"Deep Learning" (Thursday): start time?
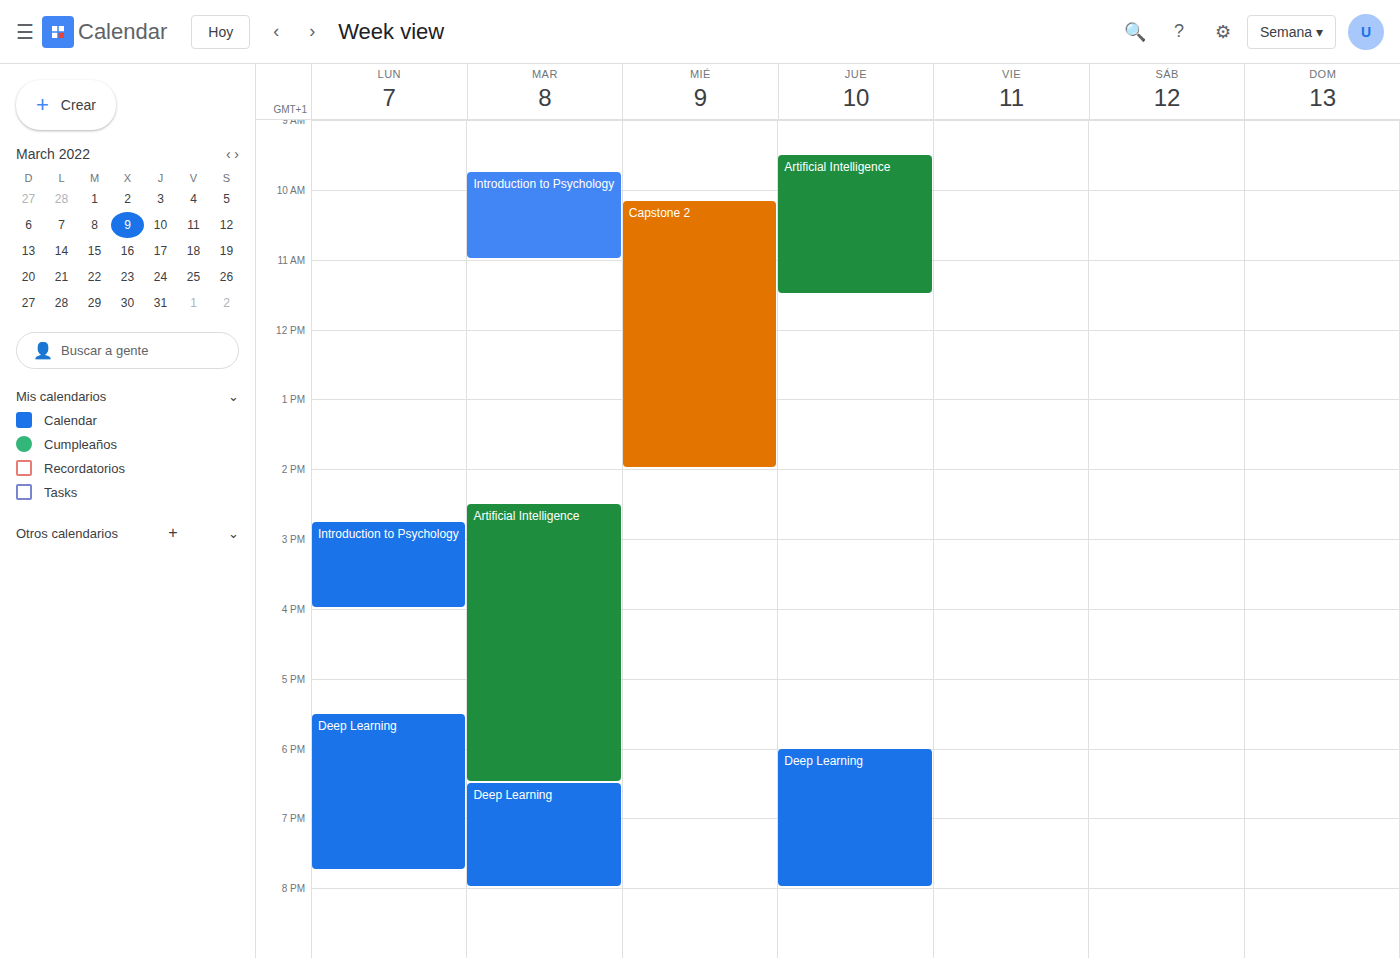
6:00 PM